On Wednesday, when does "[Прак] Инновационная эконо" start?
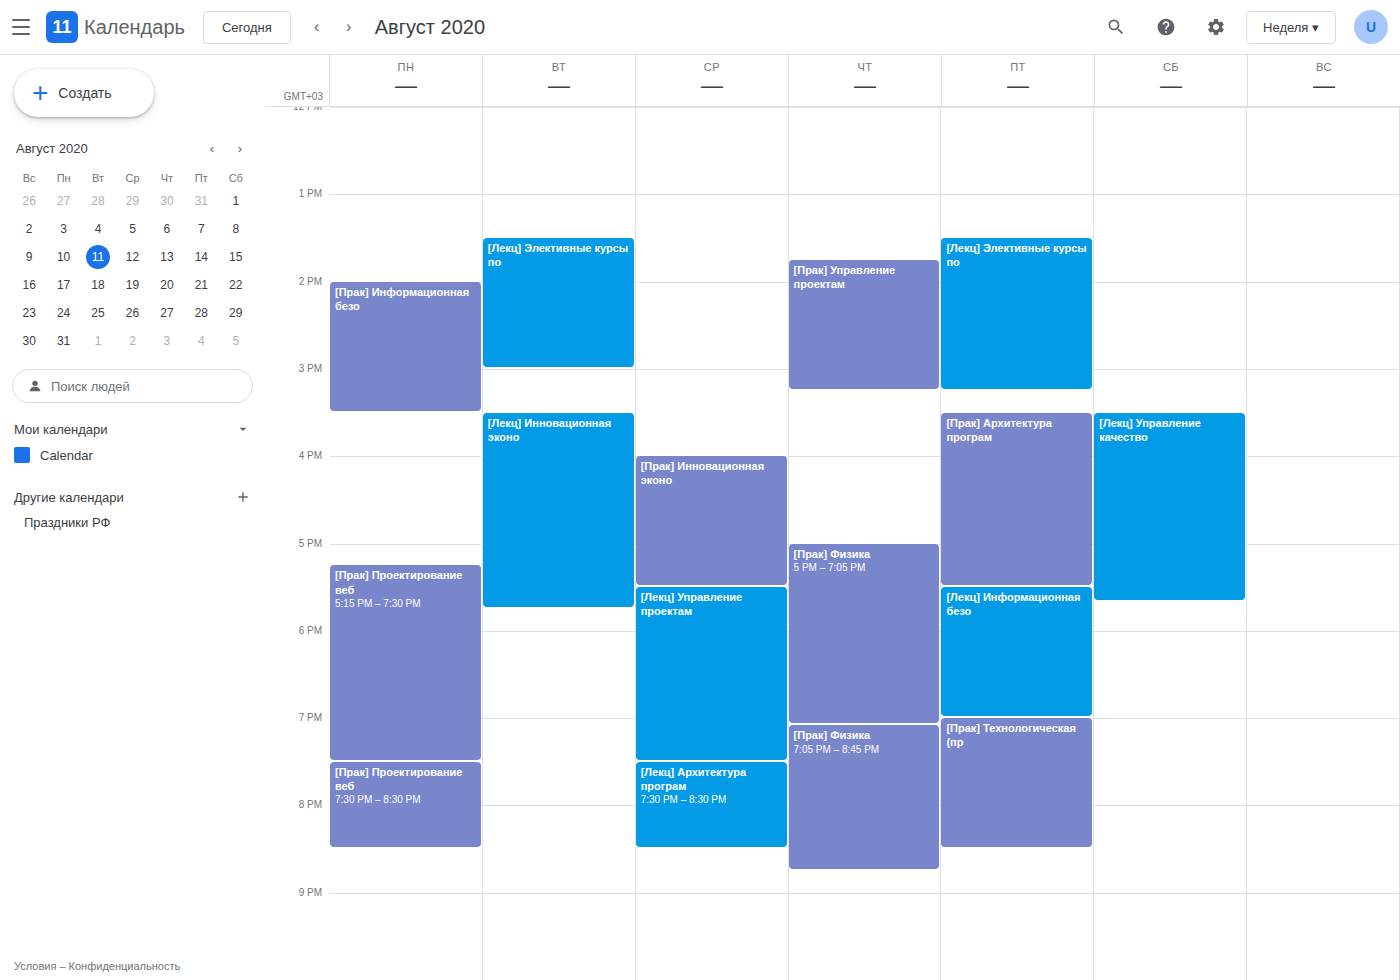
4:00 PM